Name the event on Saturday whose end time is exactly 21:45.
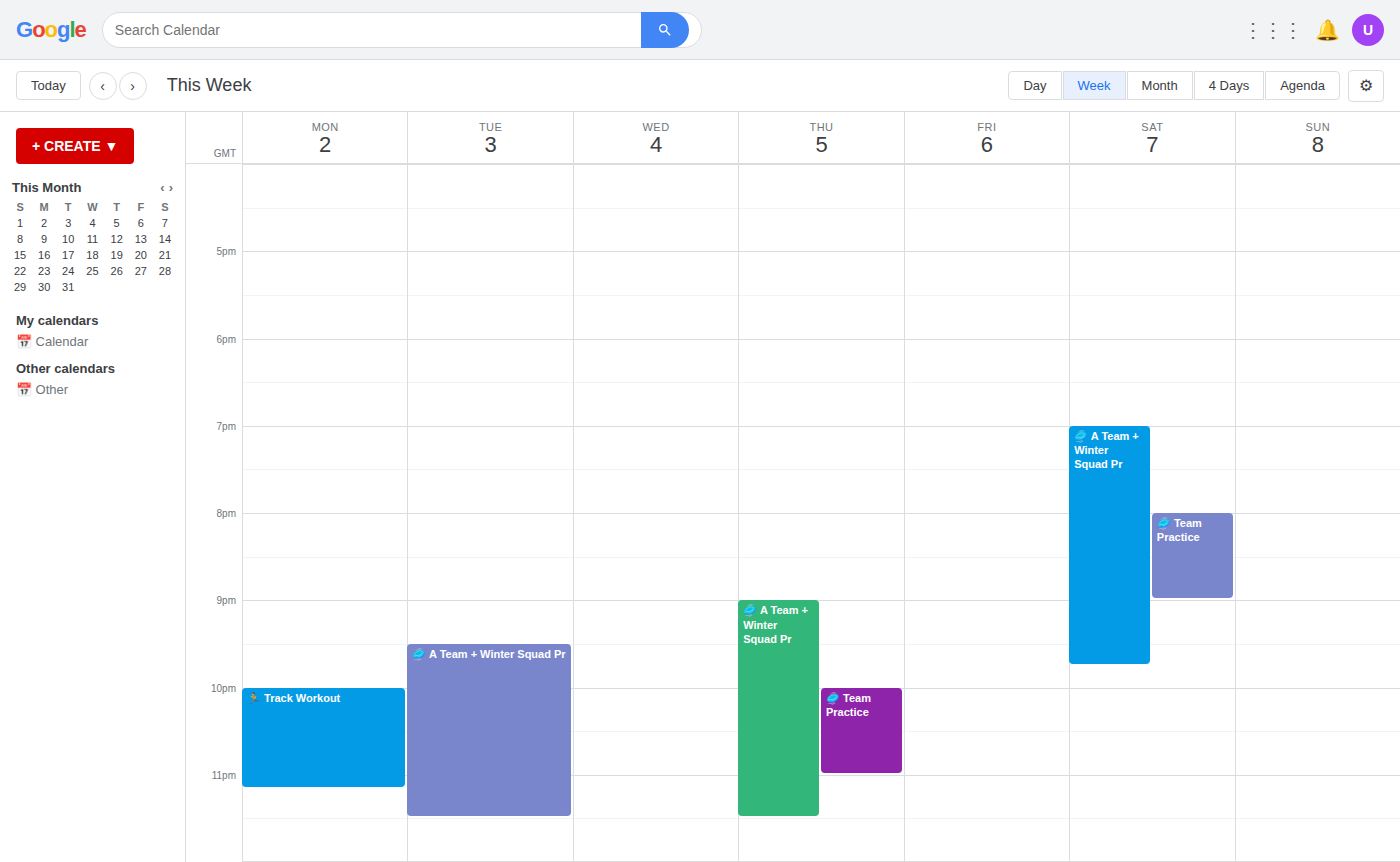
"🥏 A Team + Winter Squad Pr"